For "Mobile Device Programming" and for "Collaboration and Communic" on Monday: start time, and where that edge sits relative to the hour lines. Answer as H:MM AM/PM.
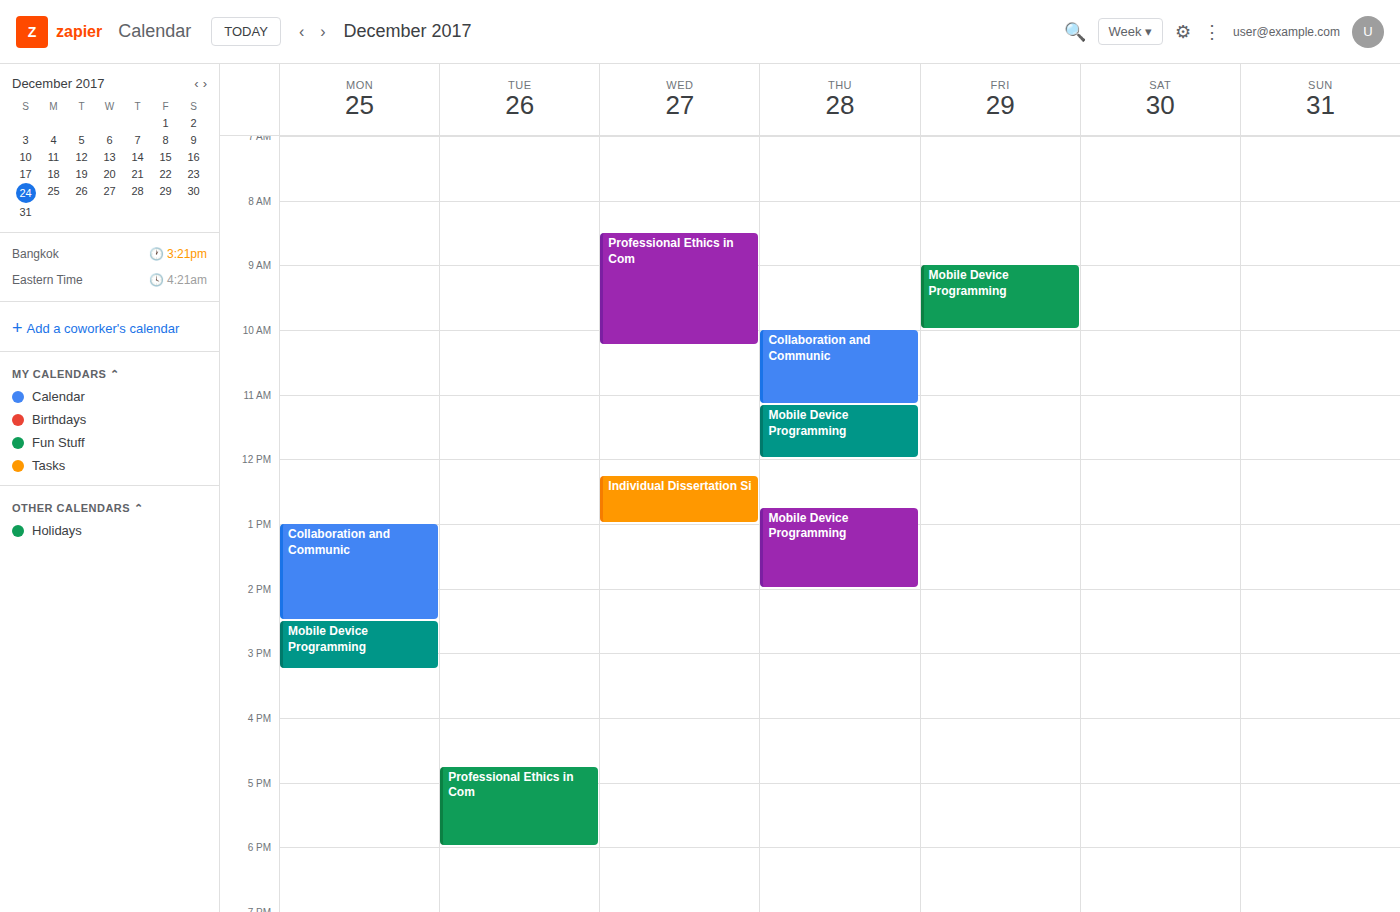
"Mobile Device Programming": 2:30 PM, halfway between the 2 PM and 3 PM lines. "Collaboration and Communic": 1:00 PM, exactly on the 1 PM line.